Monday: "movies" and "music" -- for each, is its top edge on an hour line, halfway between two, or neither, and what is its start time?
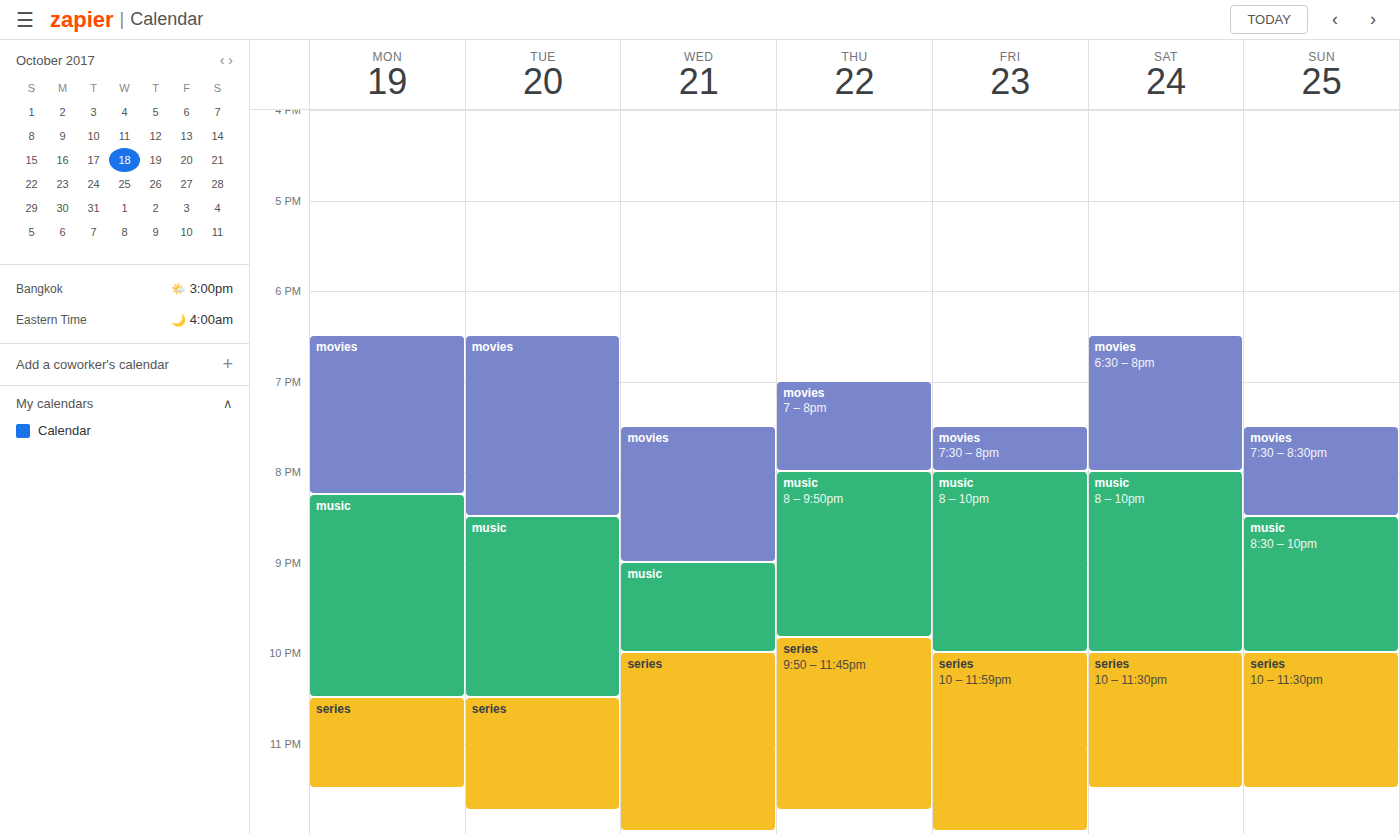
"movies": 6:30 PM, halfway between the 6 PM and 7 PM lines. "music": 8:15 PM, neither: a quarter of the way from the 8 PM line to the 9 PM line.